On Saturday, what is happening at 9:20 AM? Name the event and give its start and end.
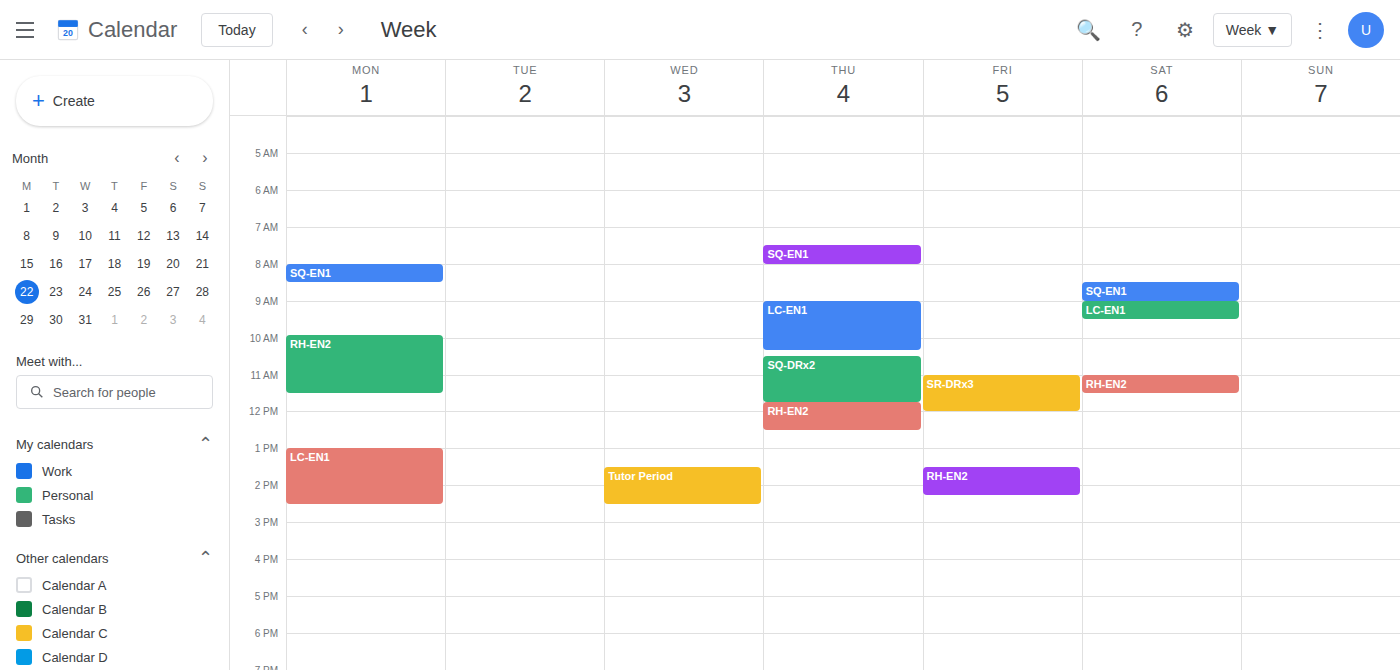
"LC-EN1", 9:00 AM to 9:30 AM